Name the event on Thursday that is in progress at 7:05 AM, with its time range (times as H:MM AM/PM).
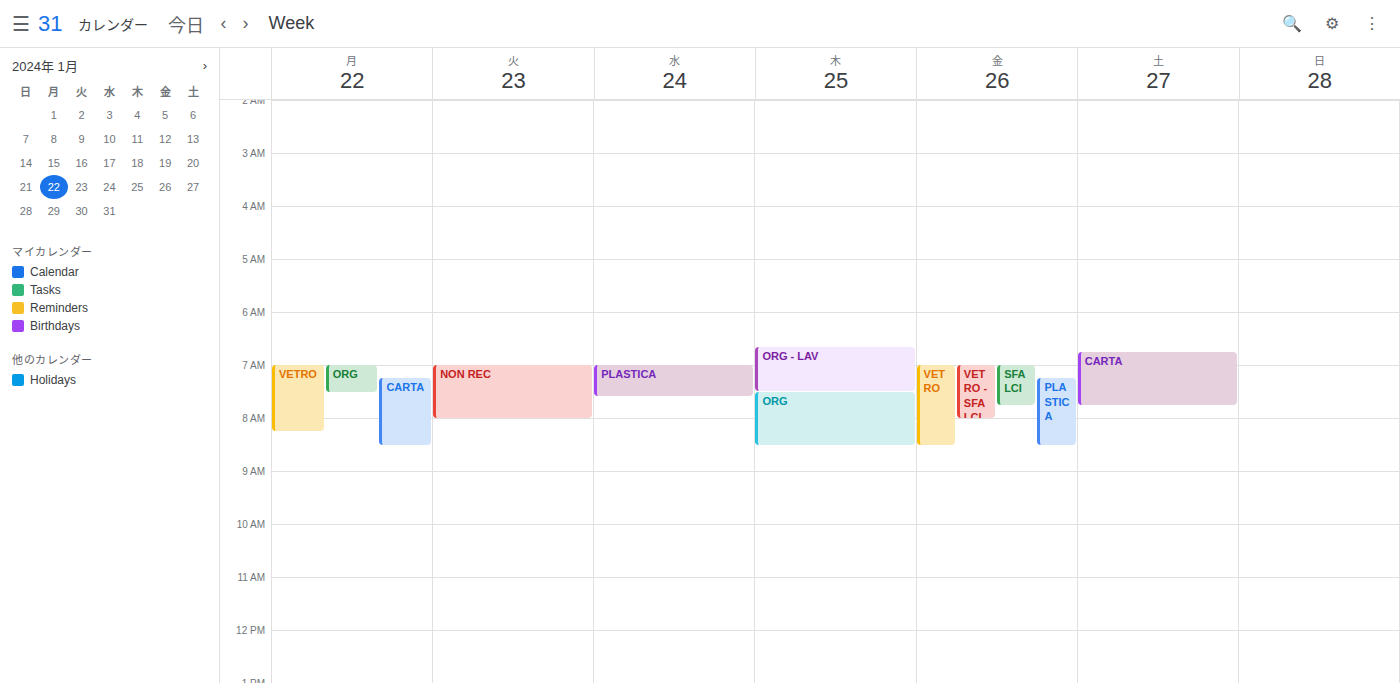
"ORG - LAV", 6:40 AM to 7:30 AM